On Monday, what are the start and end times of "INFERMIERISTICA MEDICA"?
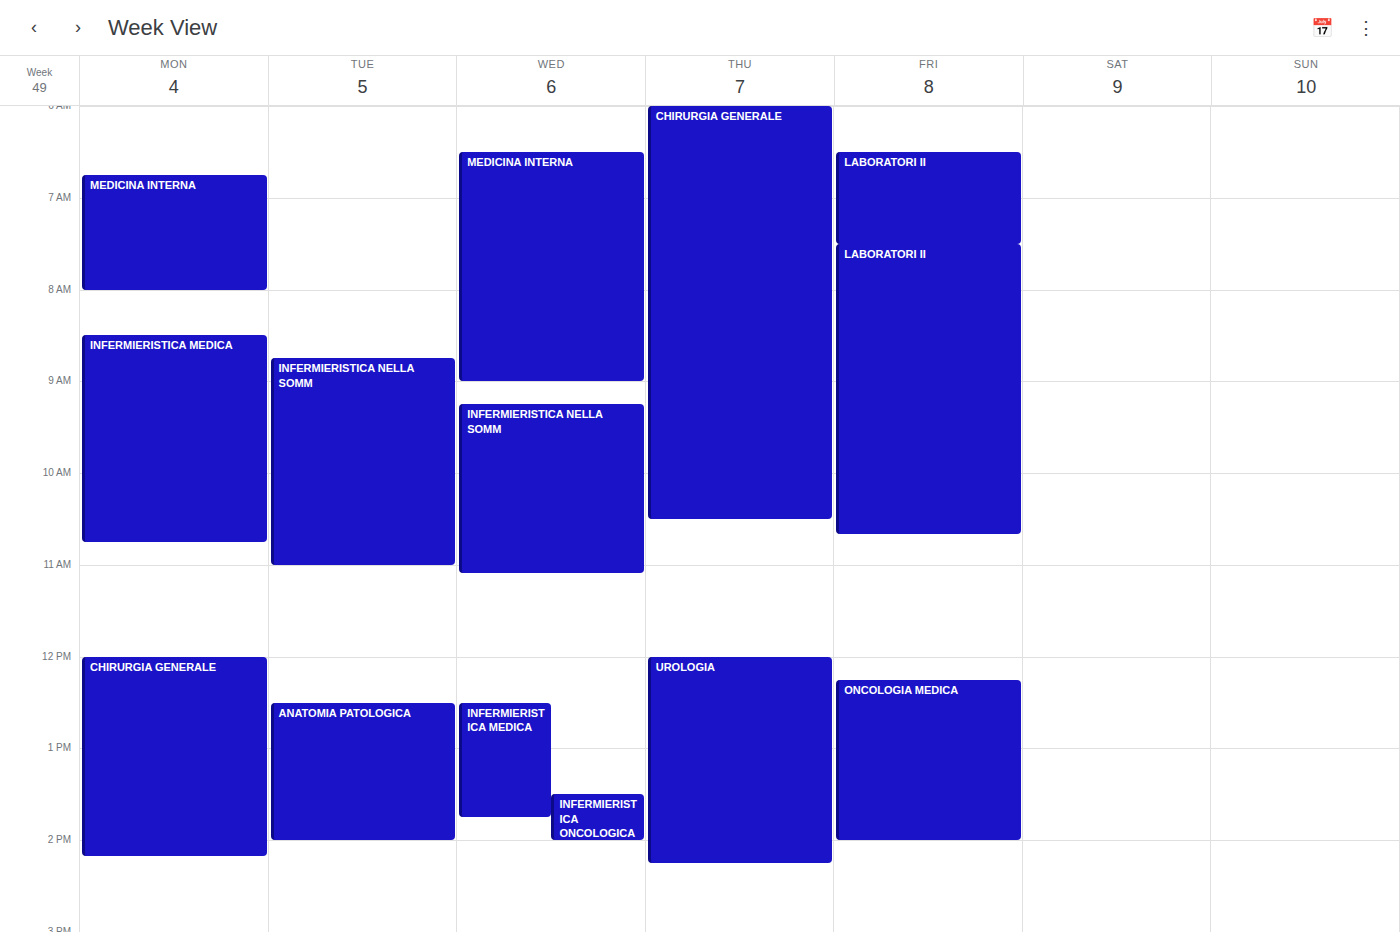
8:30 AM to 10:45 AM